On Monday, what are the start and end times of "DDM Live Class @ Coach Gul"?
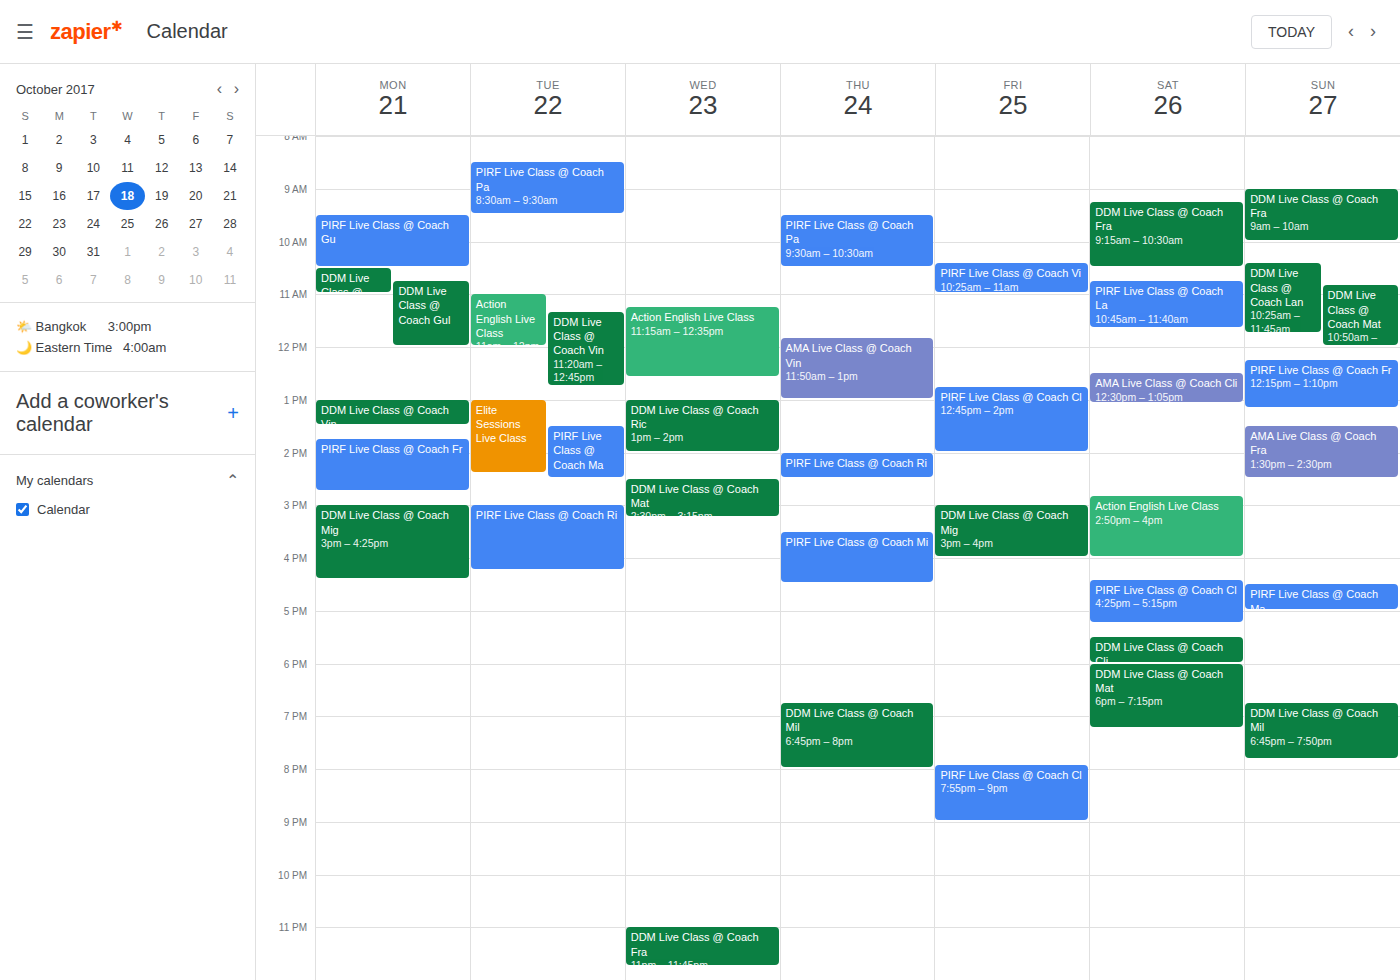
10:45 AM to 12:00 PM